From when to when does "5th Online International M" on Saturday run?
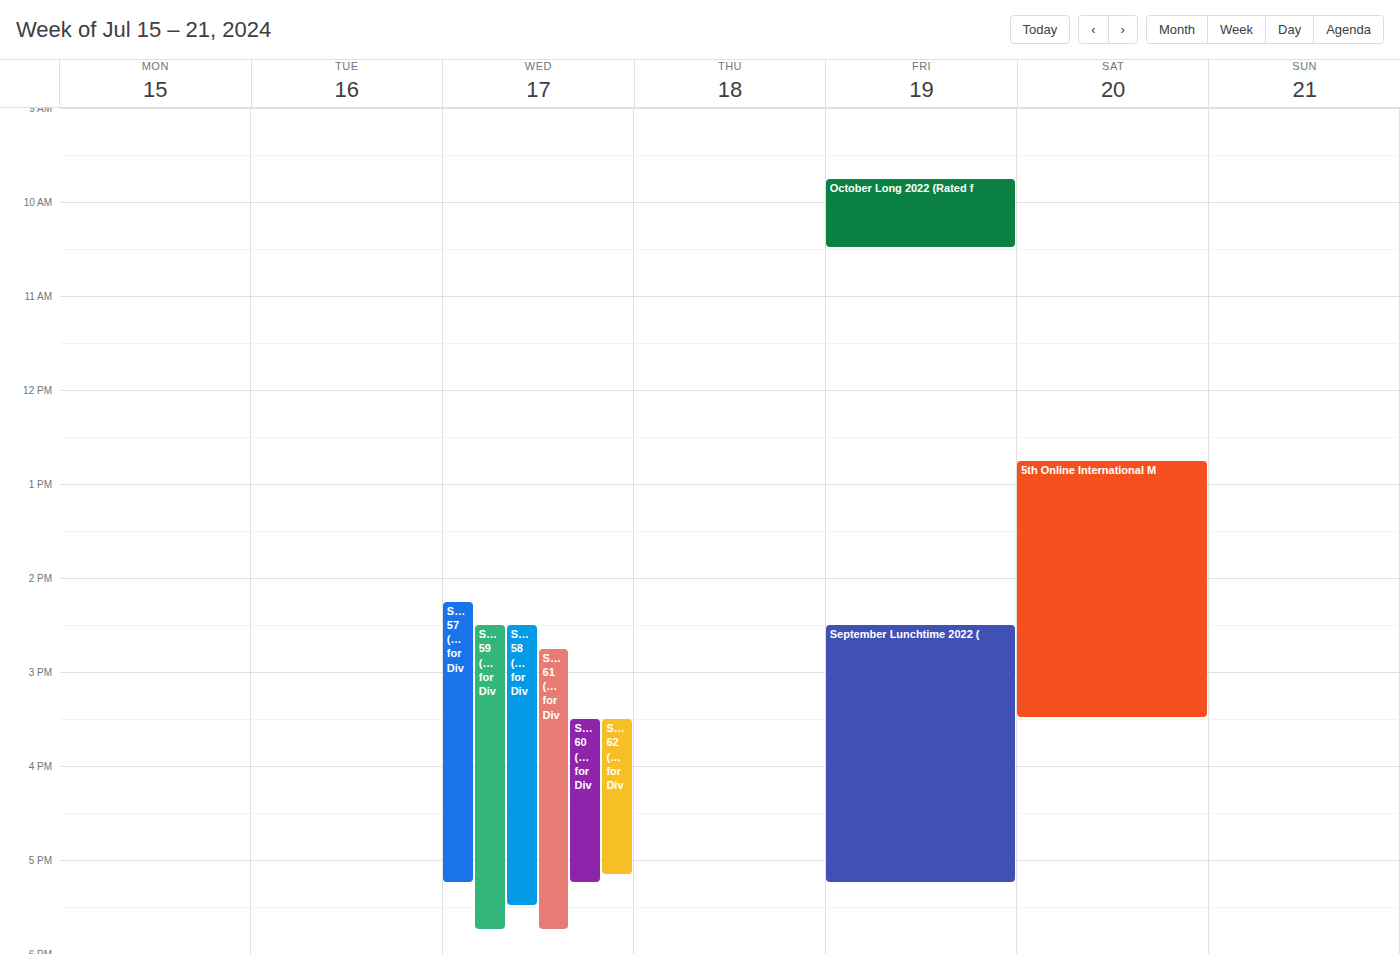
12:45 PM to 3:30 PM